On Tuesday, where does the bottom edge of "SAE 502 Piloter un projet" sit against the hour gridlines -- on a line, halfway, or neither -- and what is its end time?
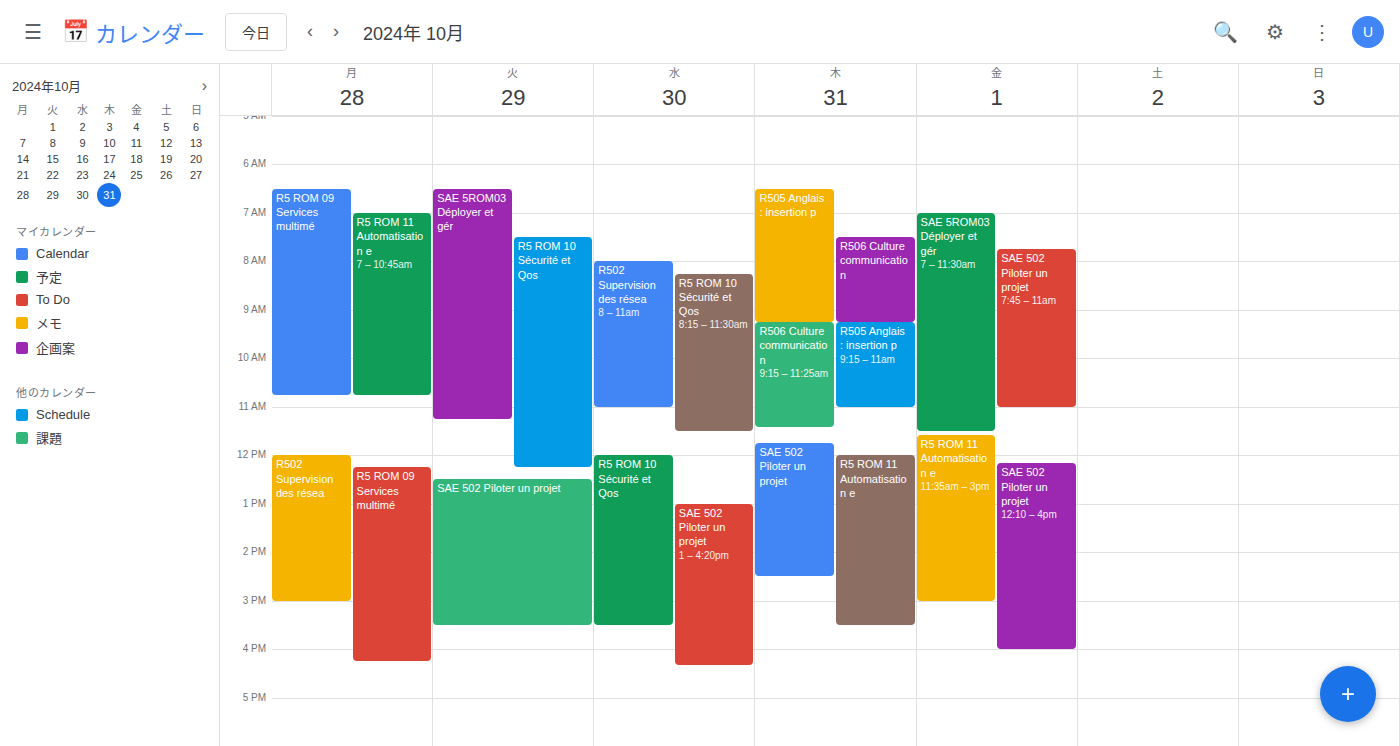
3:30 PM -- halfway between the 3 PM and 4 PM lines.